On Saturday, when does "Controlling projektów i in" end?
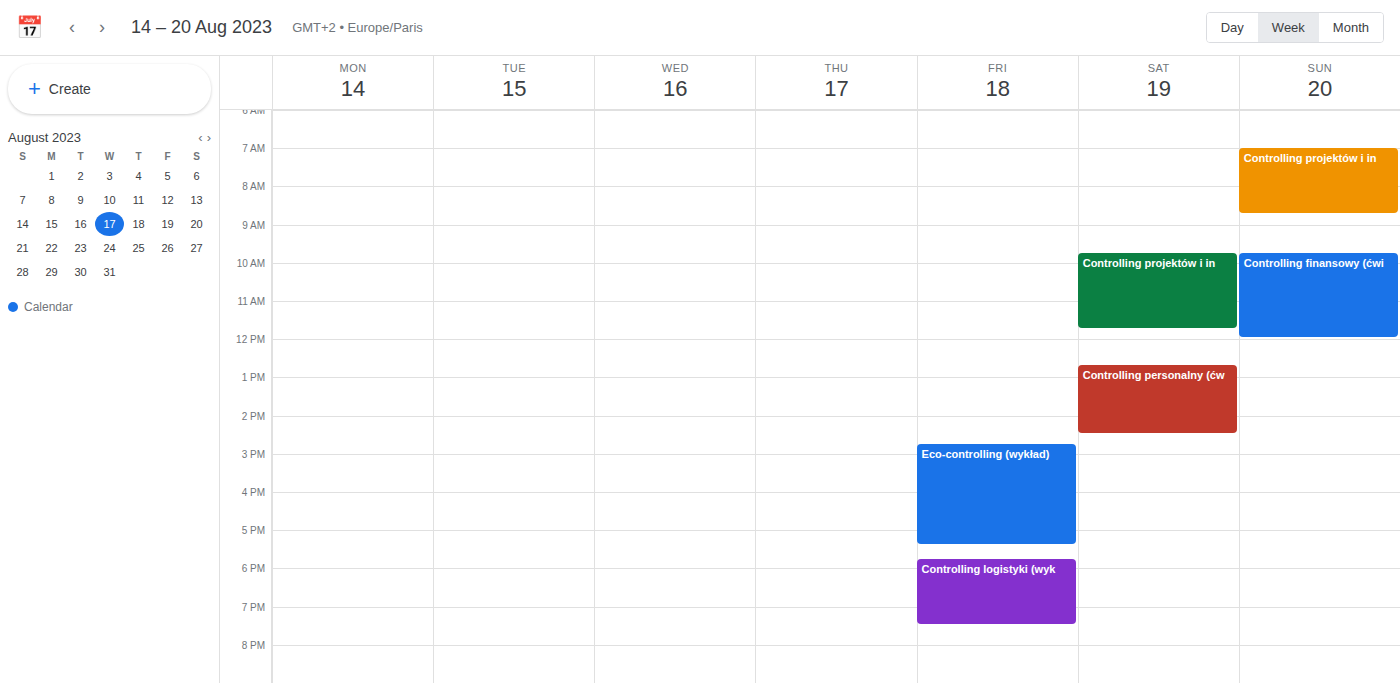
11:45 AM